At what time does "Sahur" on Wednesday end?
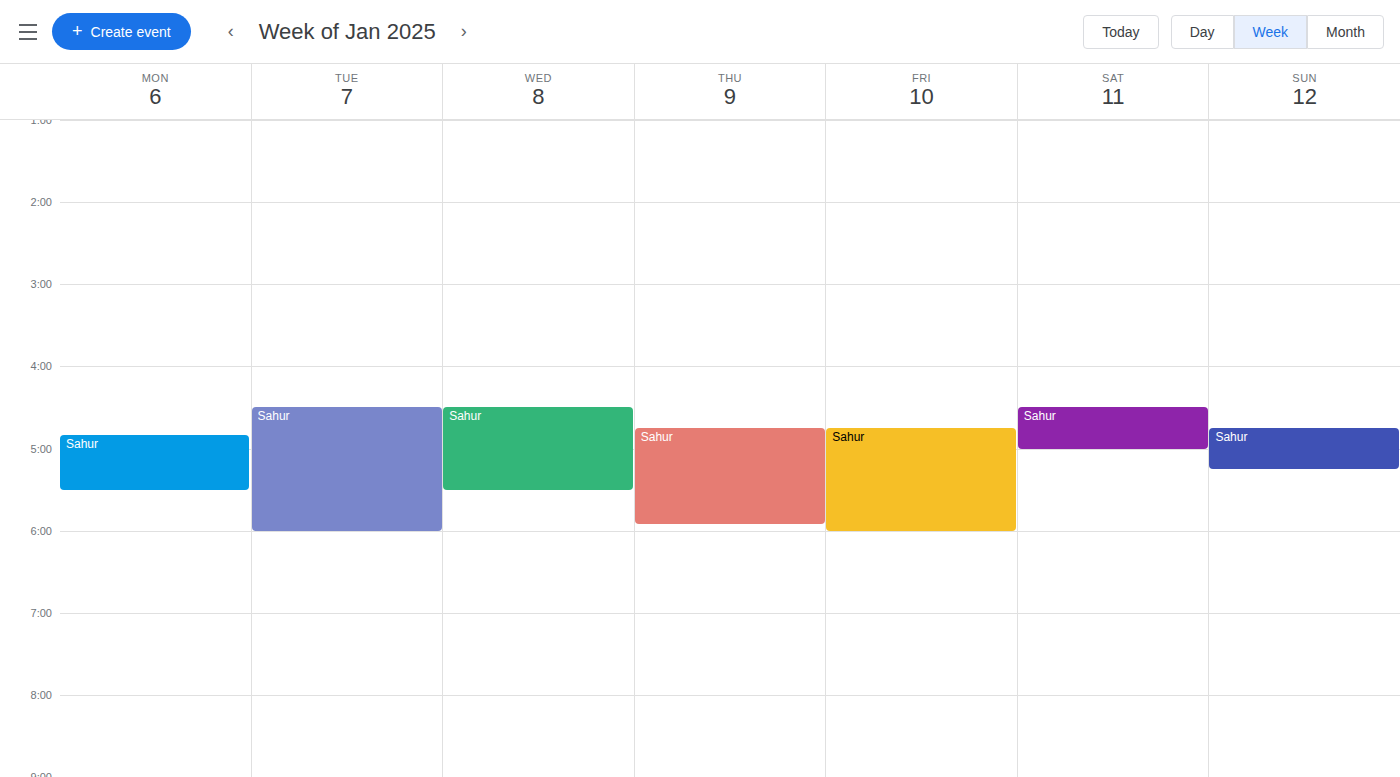
5:30 AM